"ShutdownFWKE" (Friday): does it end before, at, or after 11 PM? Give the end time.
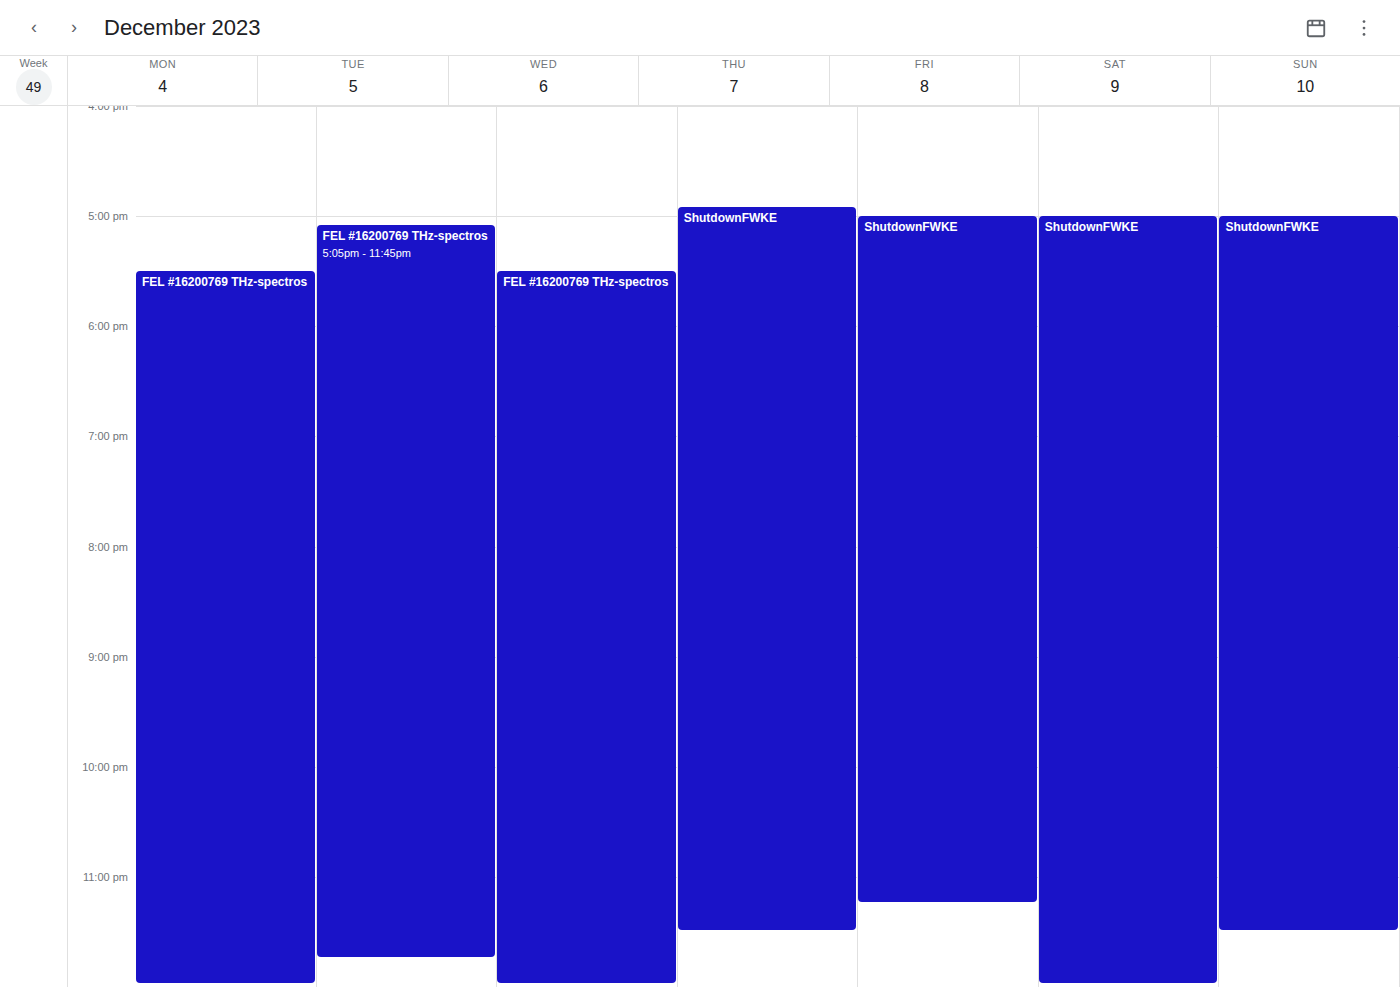
11:15 PM -- after 11 PM, 15 minutes below the 11 PM line.